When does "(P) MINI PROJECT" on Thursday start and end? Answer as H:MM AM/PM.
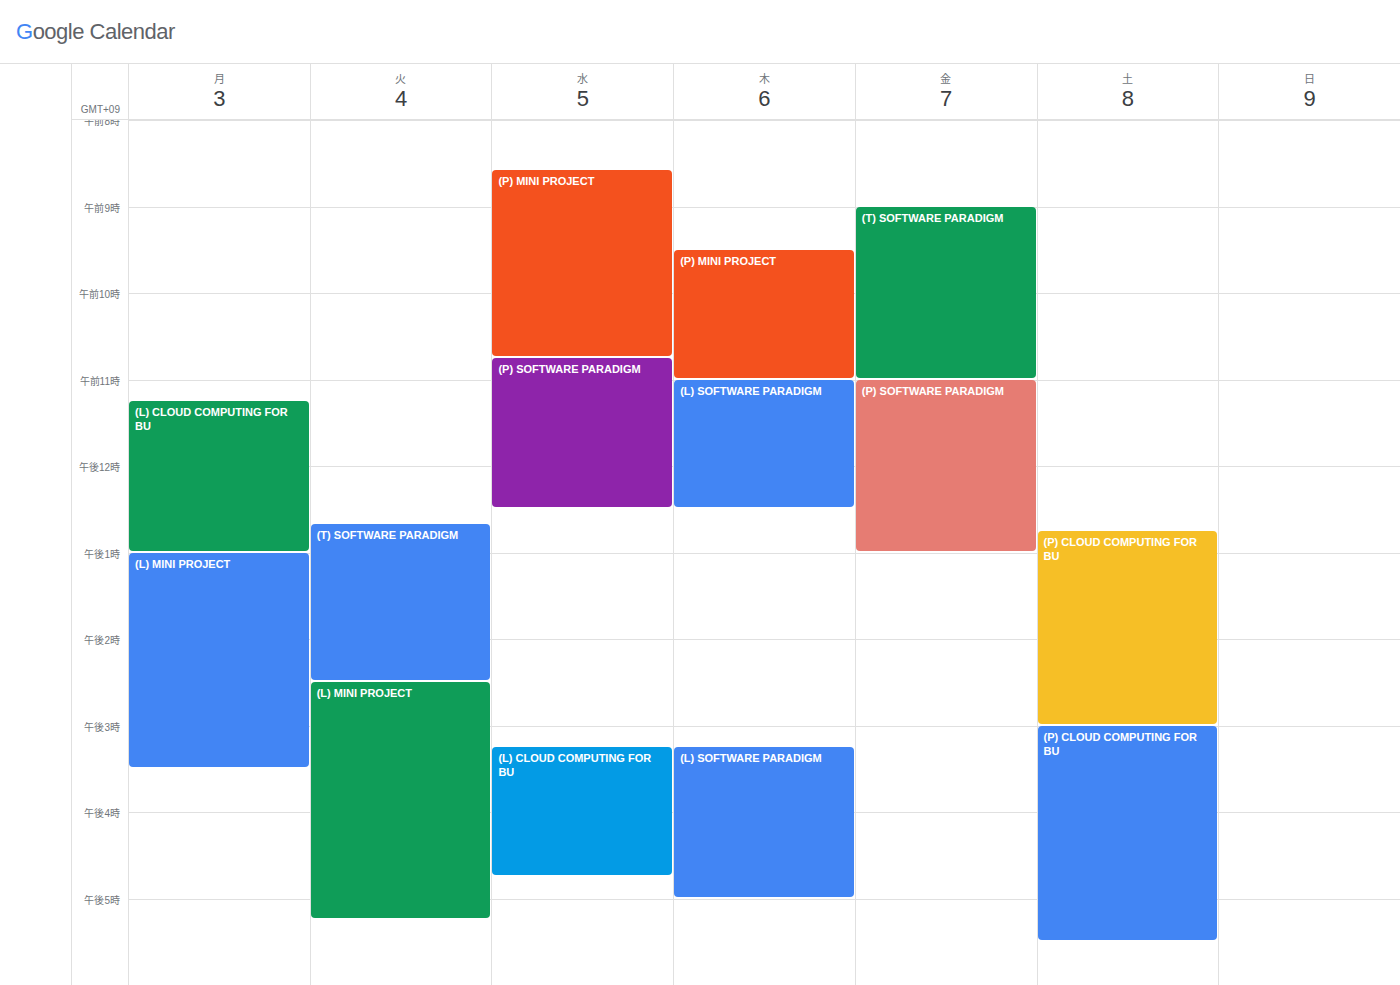
9:30 AM to 11:00 AM